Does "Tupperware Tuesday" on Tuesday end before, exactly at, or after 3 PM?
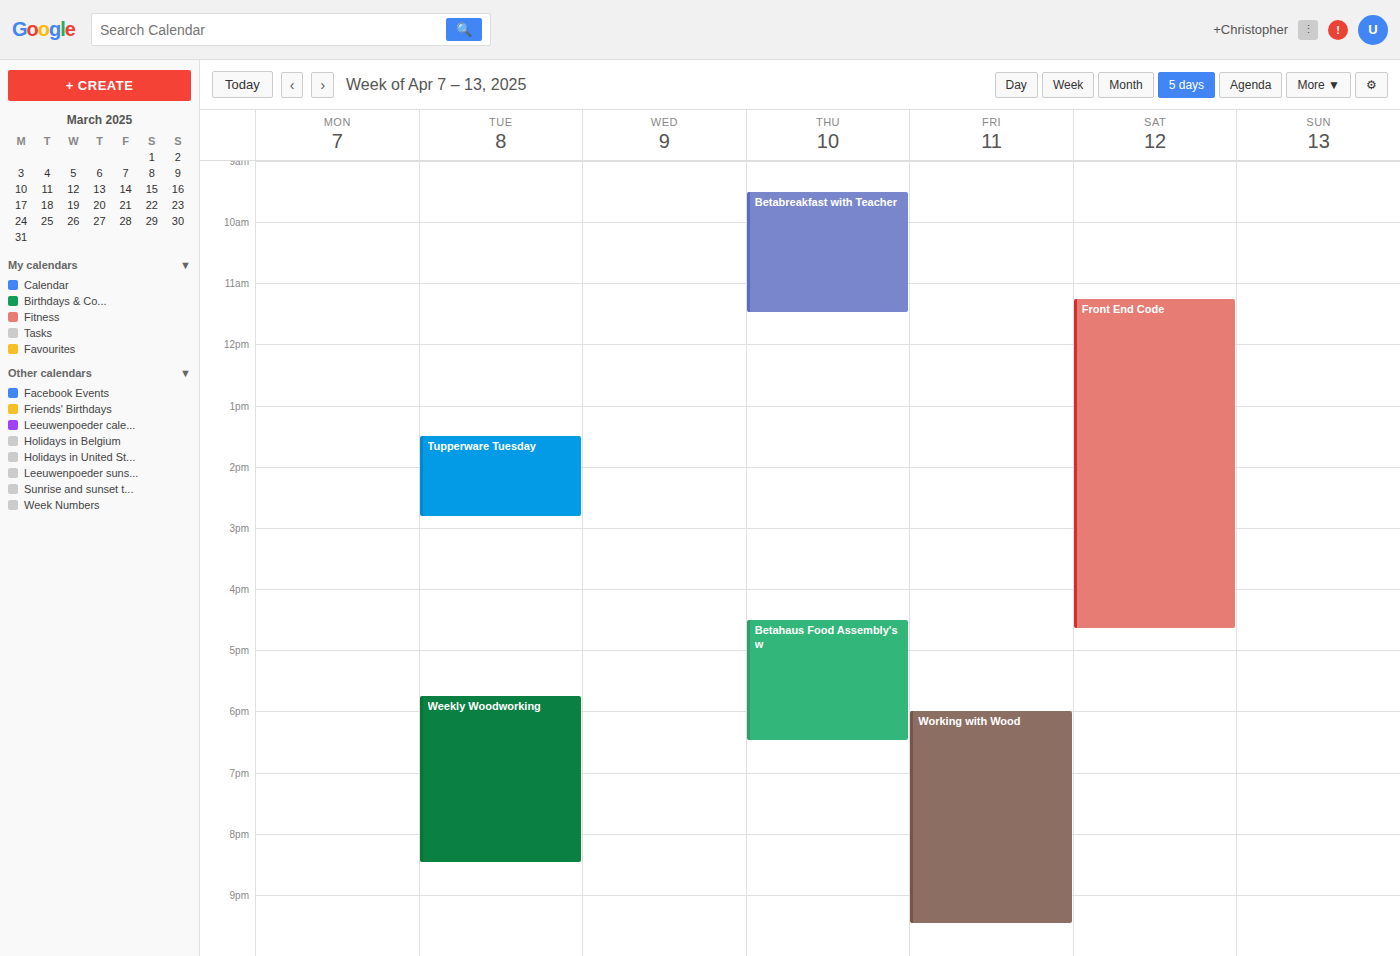
2:50 PM -- before 3 PM, 10 minutes above the 3 PM line.